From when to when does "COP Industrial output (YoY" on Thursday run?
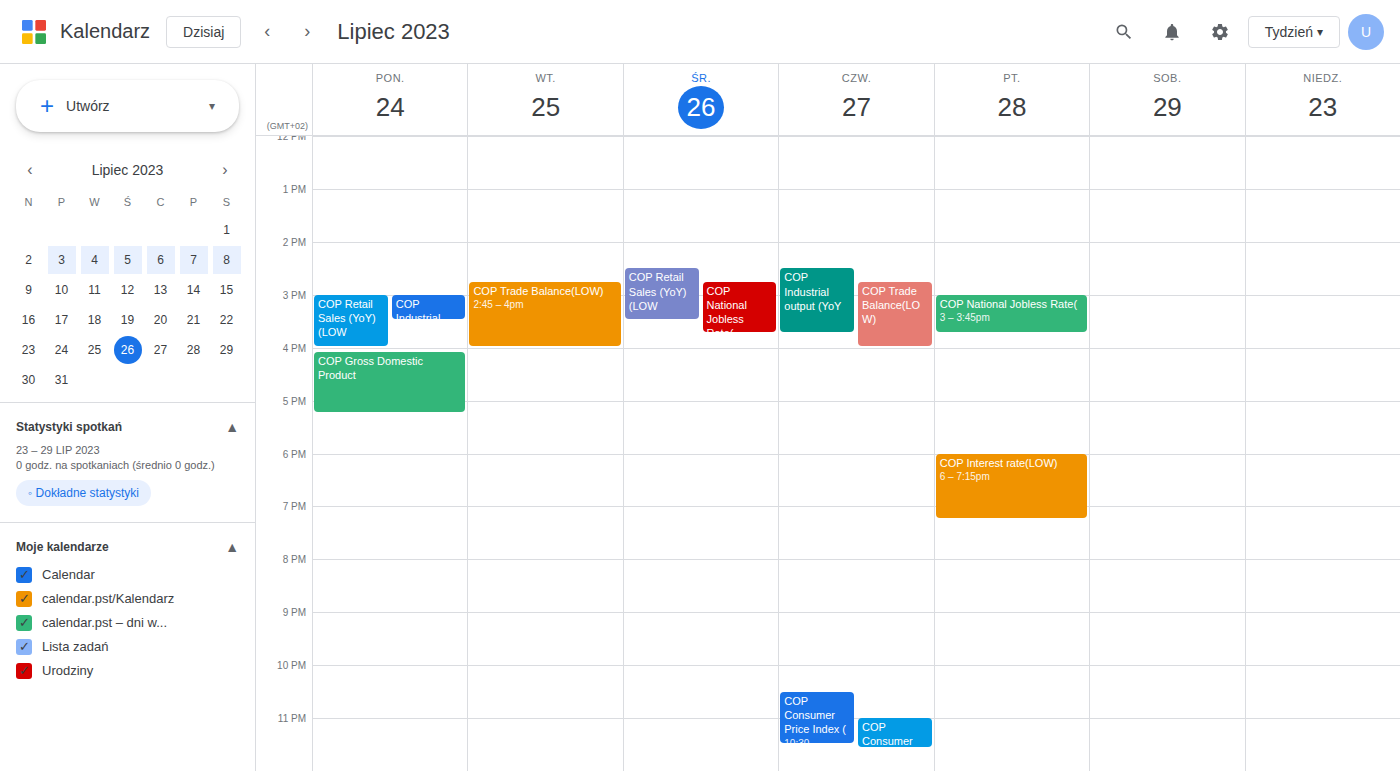
2:30 PM to 3:45 PM